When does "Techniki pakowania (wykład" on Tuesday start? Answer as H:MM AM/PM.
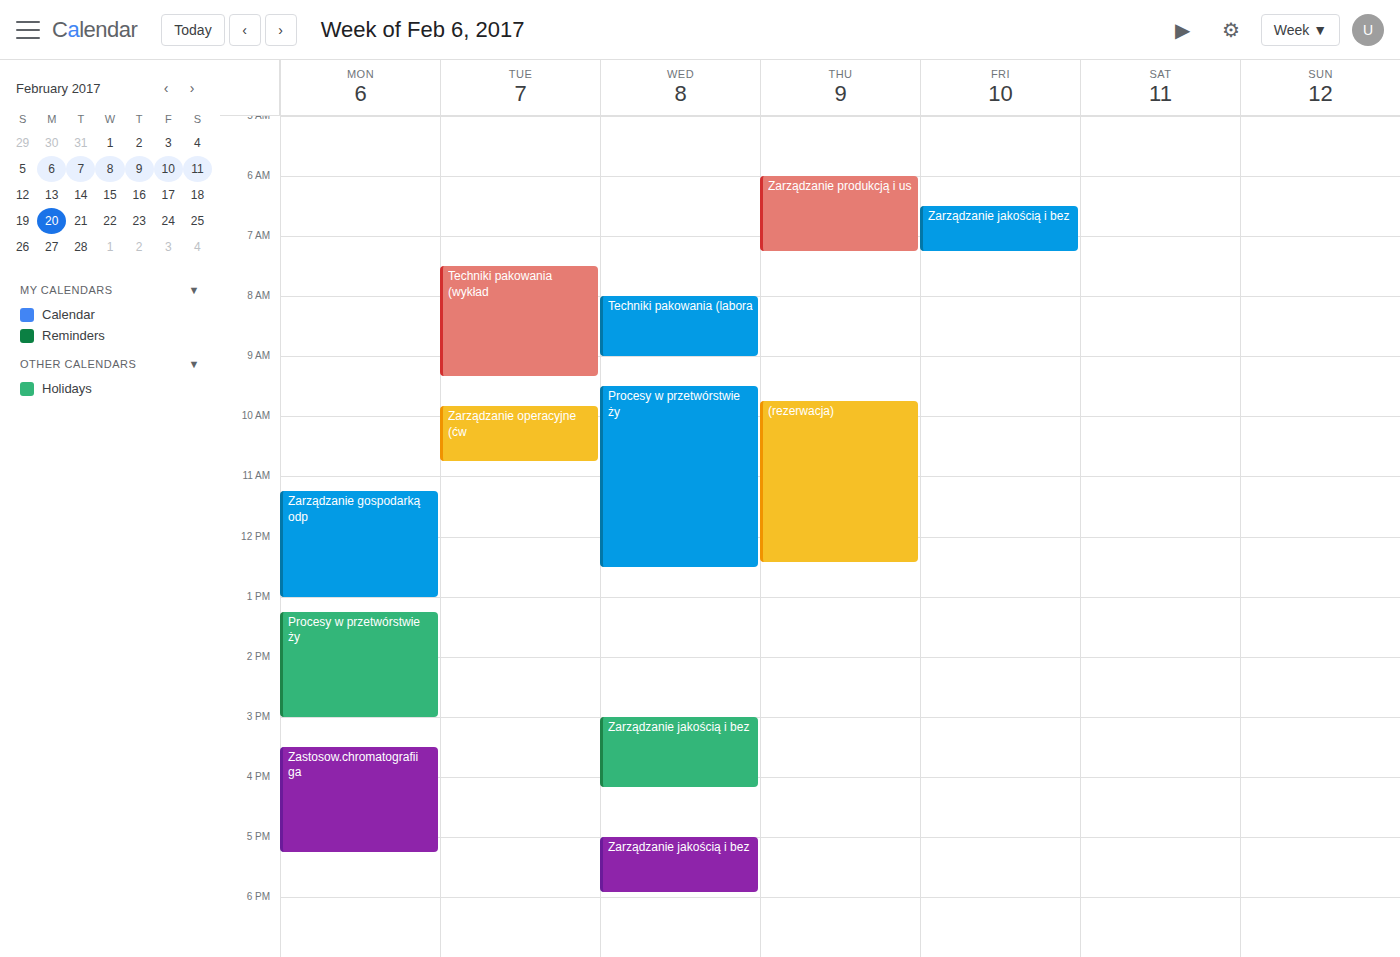
7:30 AM